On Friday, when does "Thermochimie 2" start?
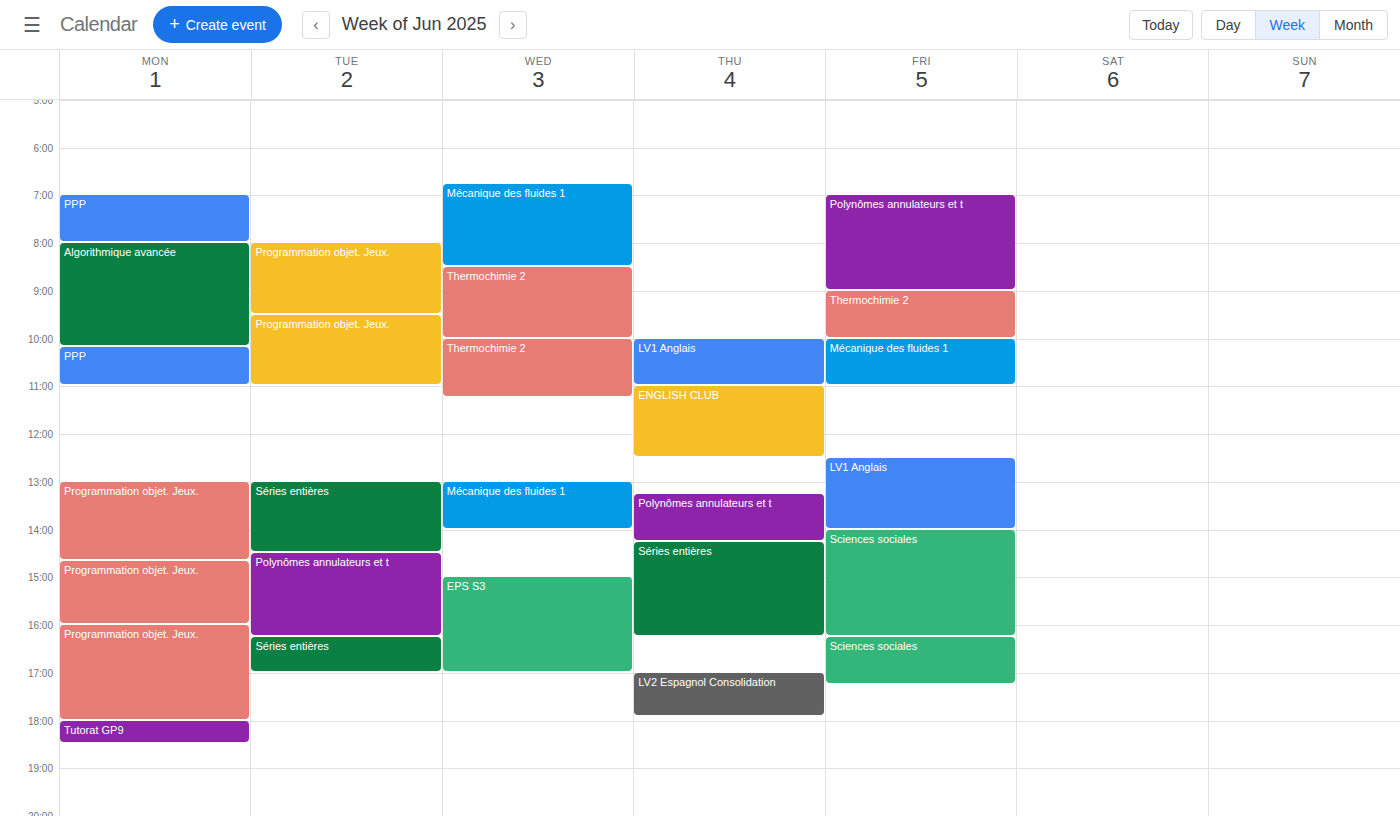
9:00 AM